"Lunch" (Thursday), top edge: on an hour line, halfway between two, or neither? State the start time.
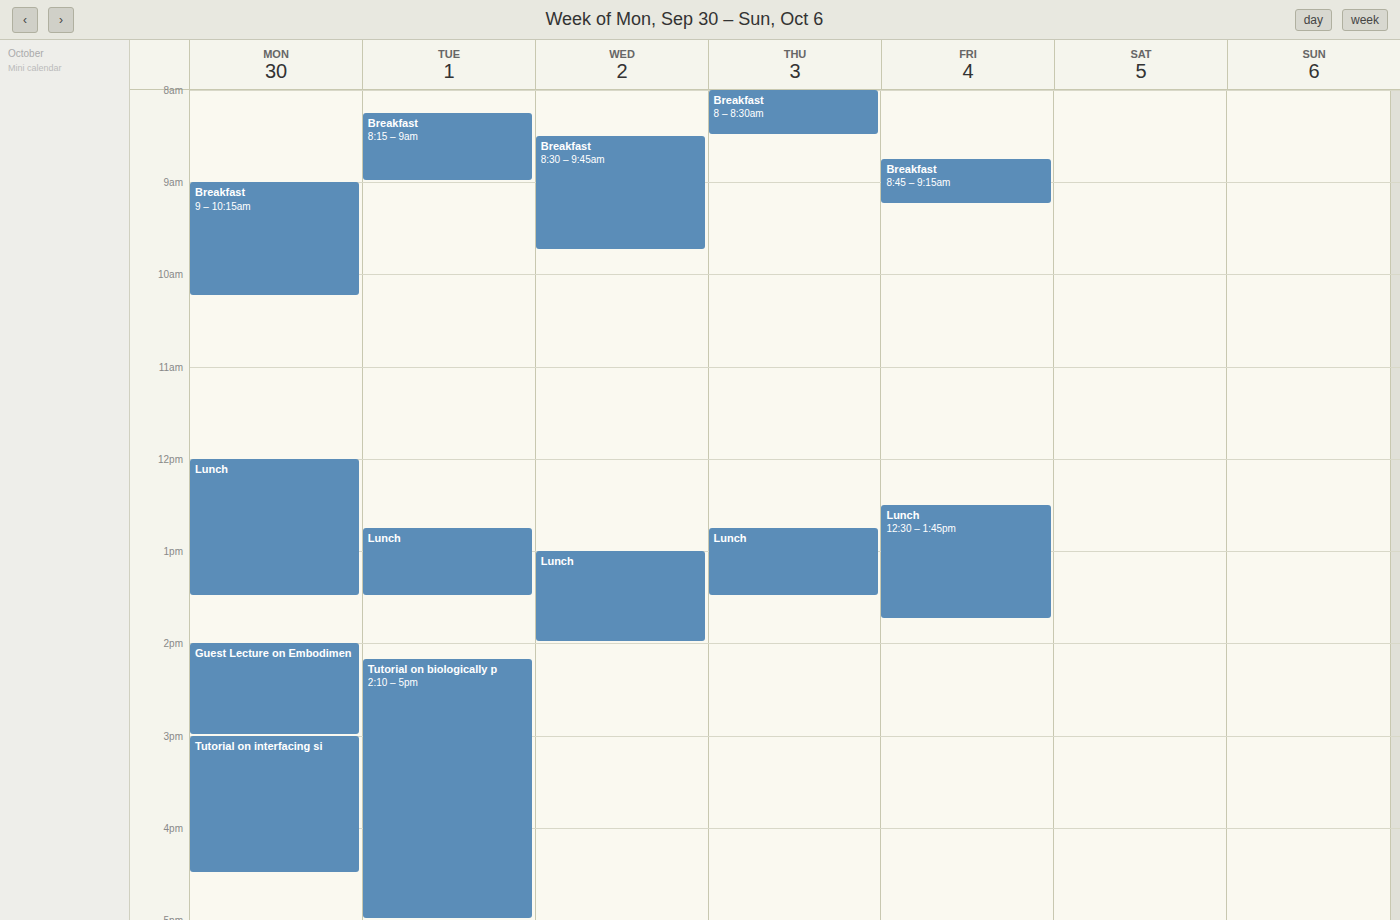
12:45 PM -- neither: three quarters of the way from the 12 PM line to the 1 PM line.